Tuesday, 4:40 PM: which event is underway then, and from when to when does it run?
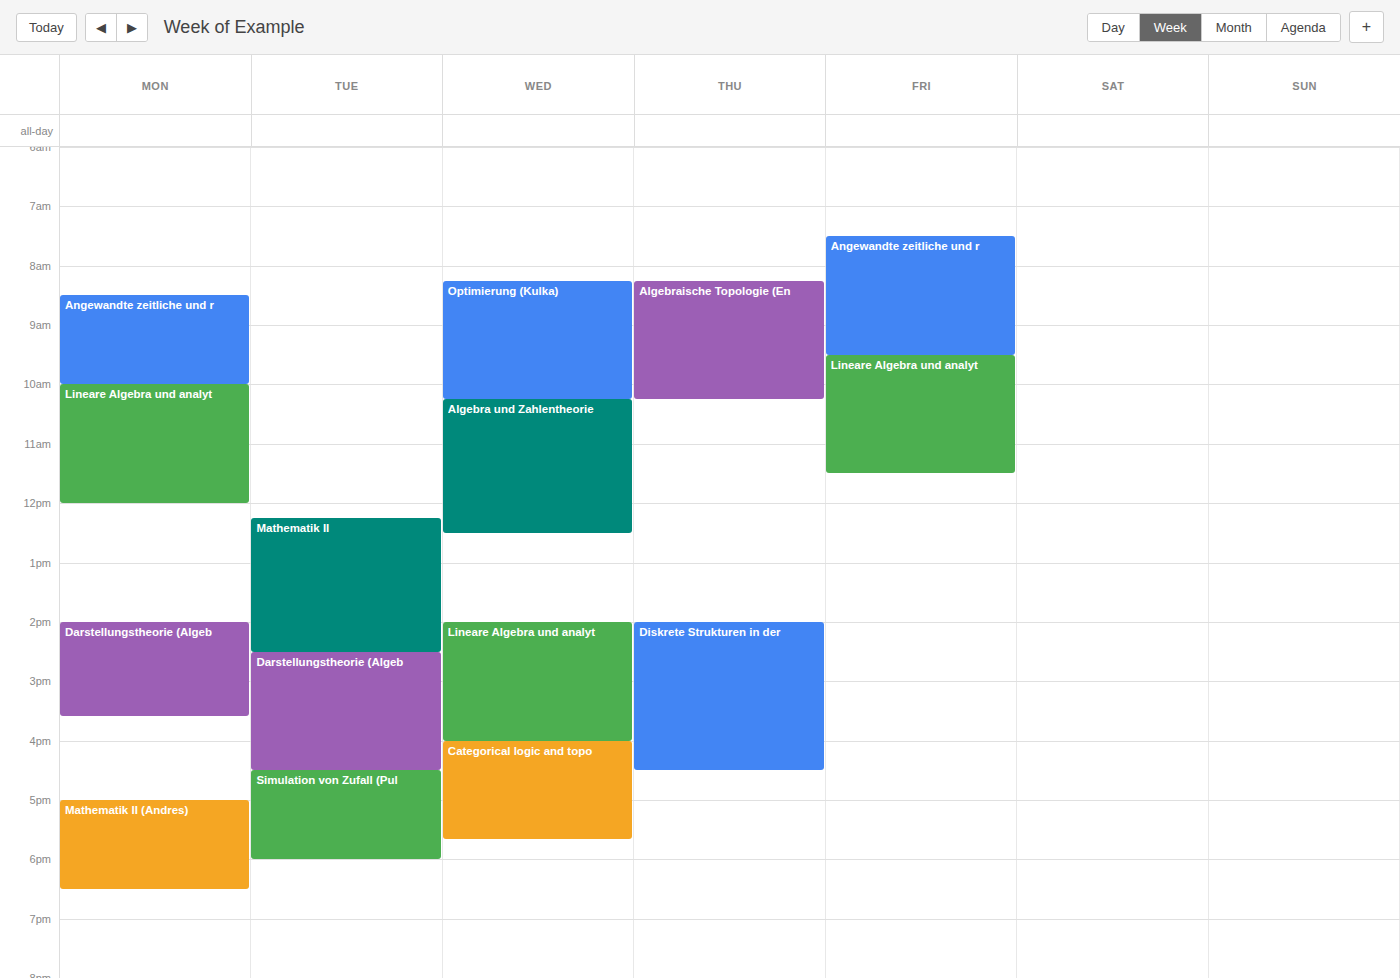
"Simulation von Zufall (Pul", 4:30 PM to 6:00 PM